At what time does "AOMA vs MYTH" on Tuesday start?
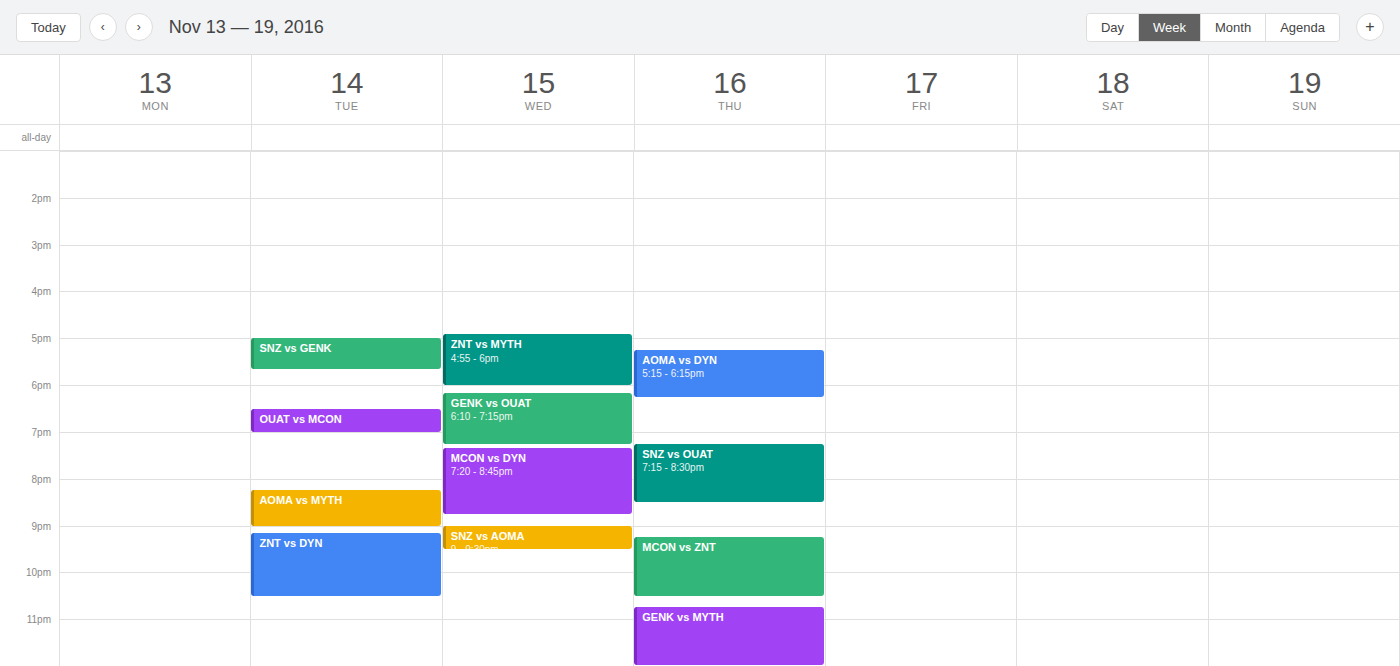
8:15 PM